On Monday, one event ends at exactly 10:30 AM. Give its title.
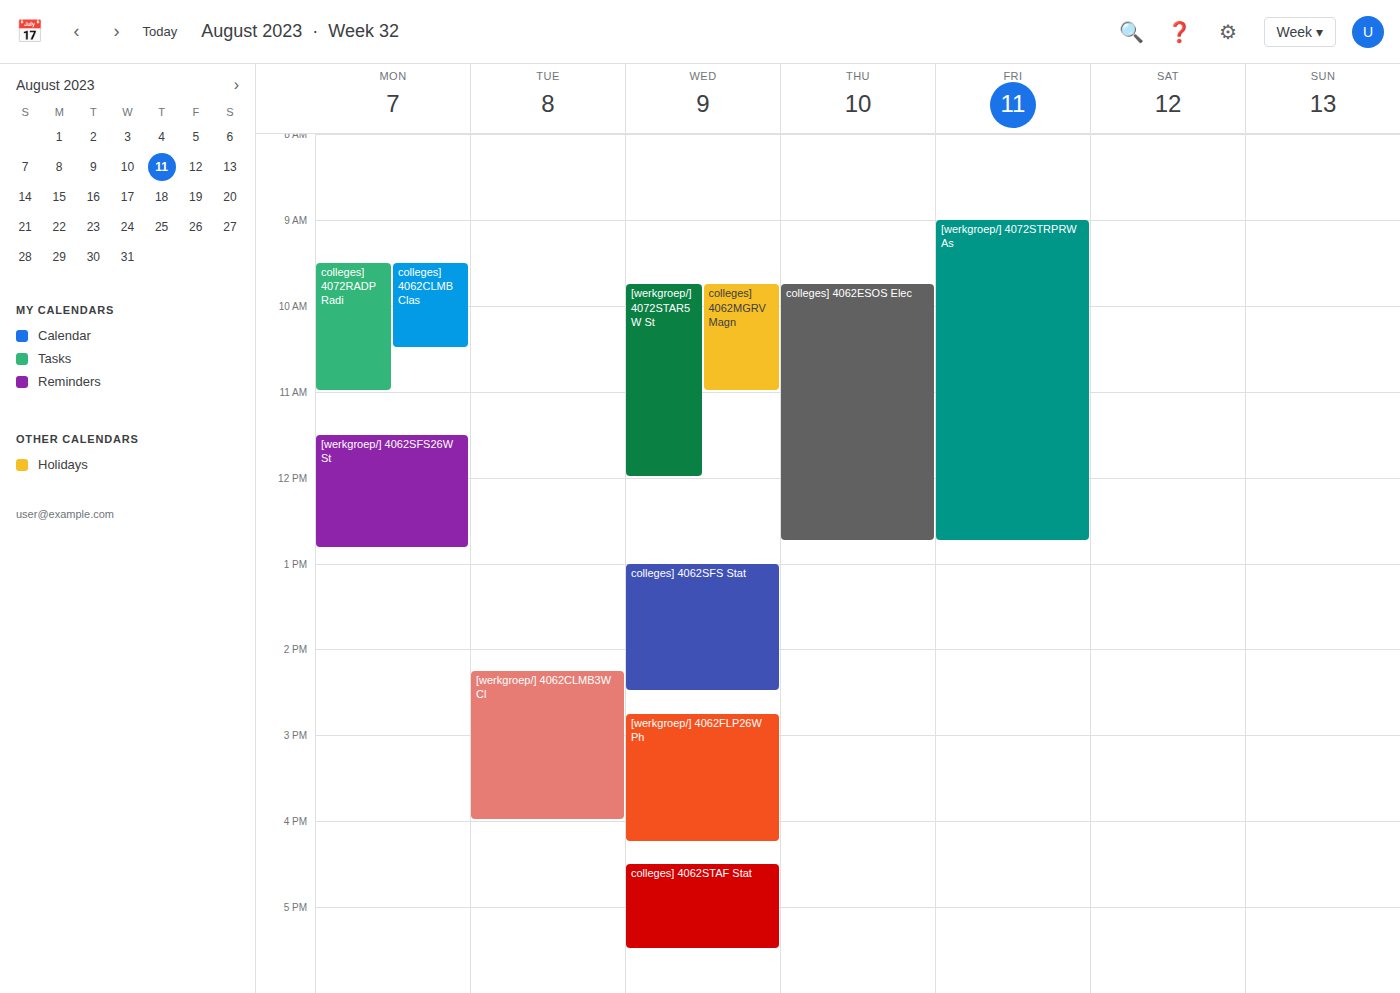
"colleges] 4062CLMB Clas"